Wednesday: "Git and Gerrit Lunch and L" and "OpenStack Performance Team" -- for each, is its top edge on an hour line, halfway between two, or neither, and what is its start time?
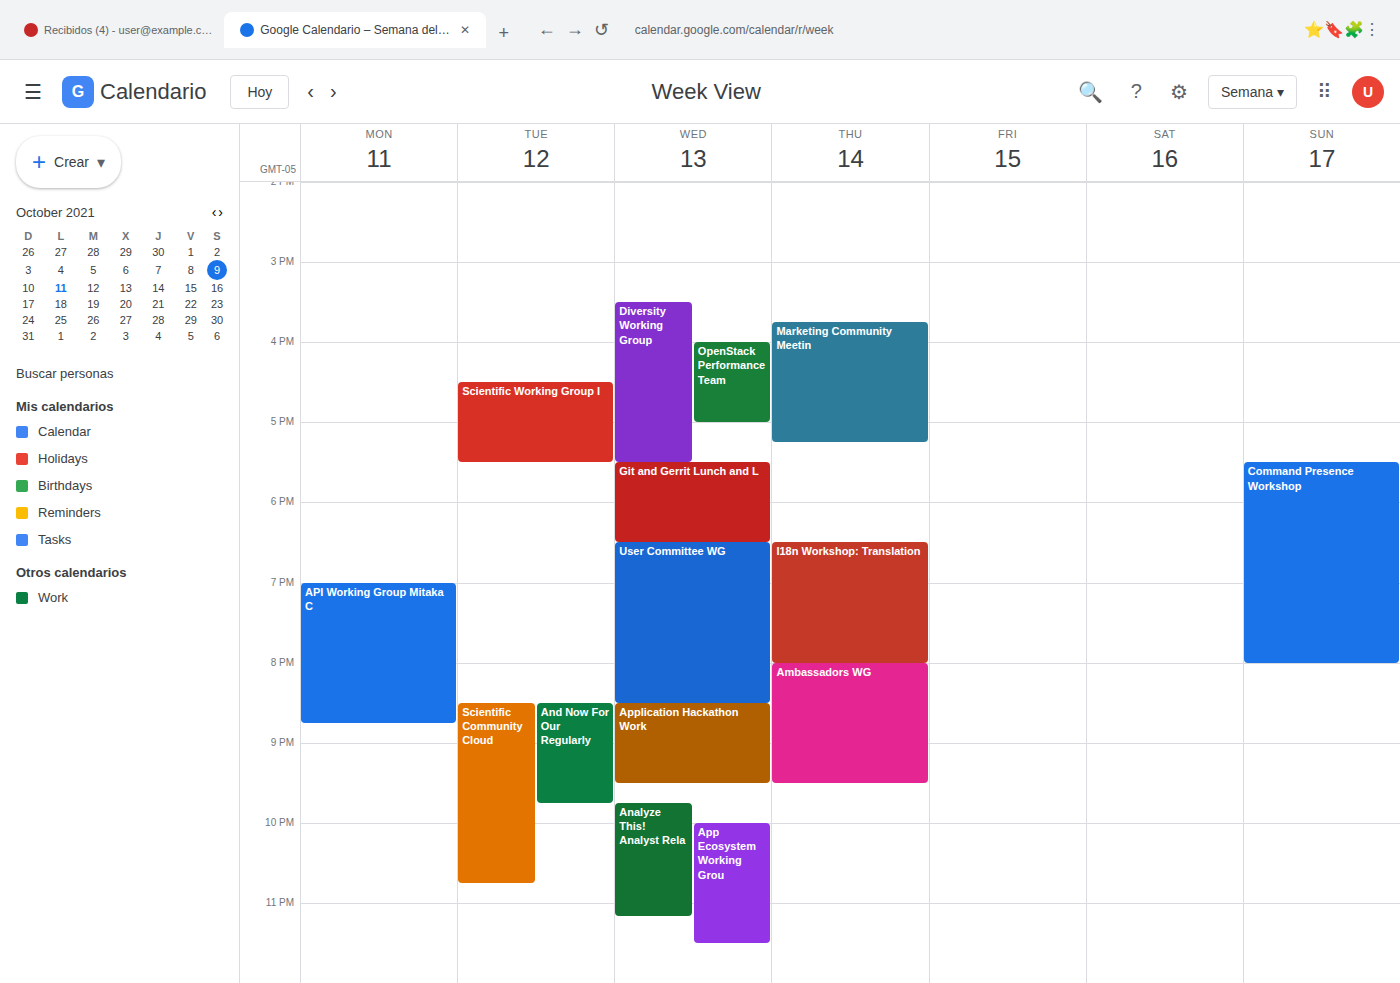
"Git and Gerrit Lunch and L": 5:30 PM, halfway between the 5 PM and 6 PM lines. "OpenStack Performance Team": 4:00 PM, exactly on the 4 PM line.